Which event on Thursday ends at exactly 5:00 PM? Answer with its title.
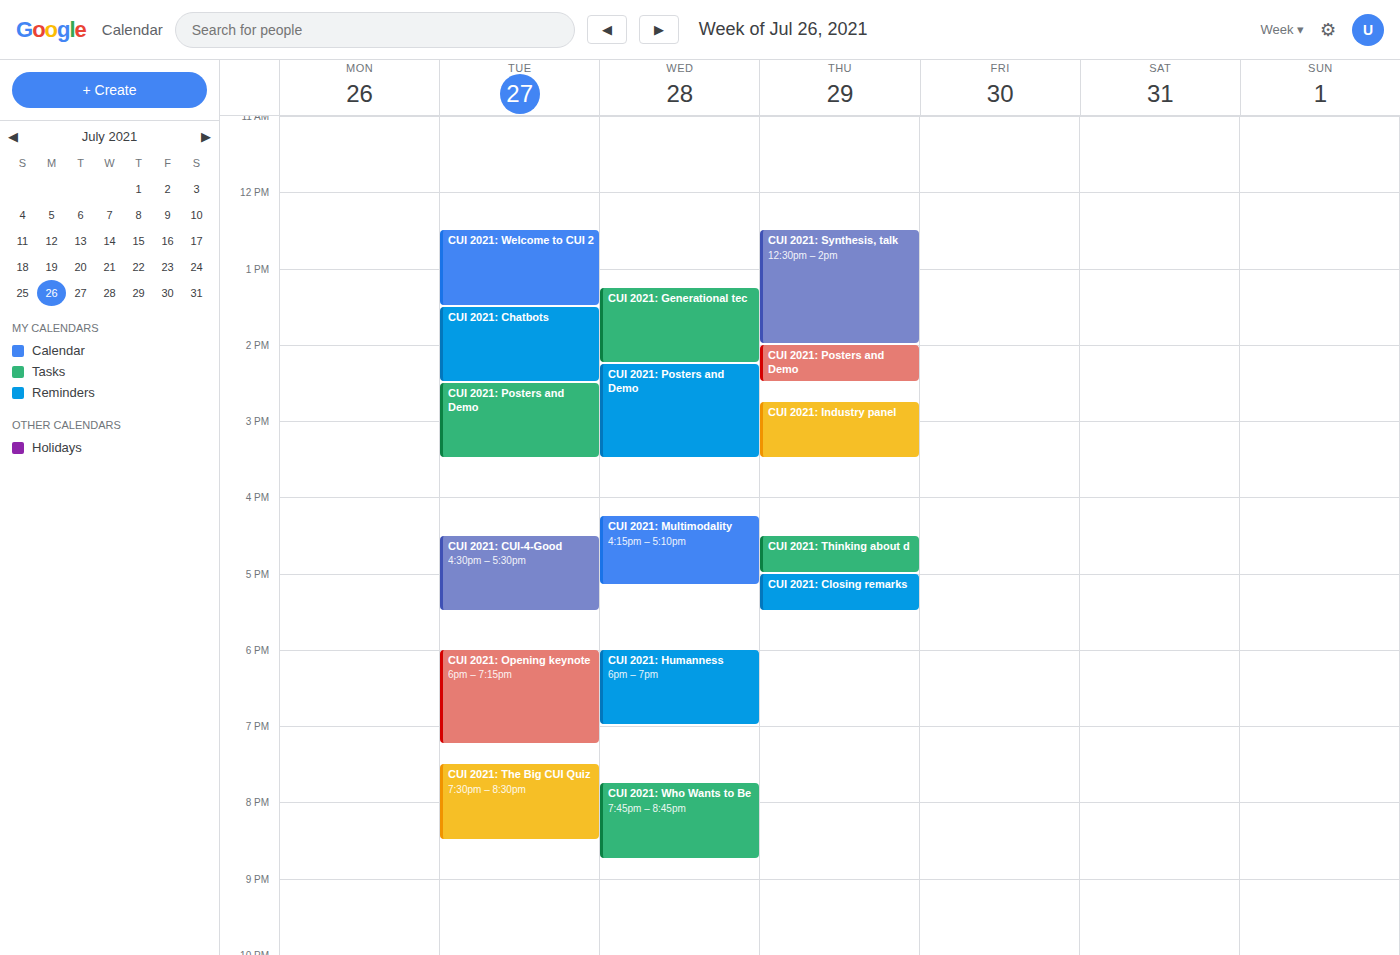
"CUI 2021: Thinking about d"